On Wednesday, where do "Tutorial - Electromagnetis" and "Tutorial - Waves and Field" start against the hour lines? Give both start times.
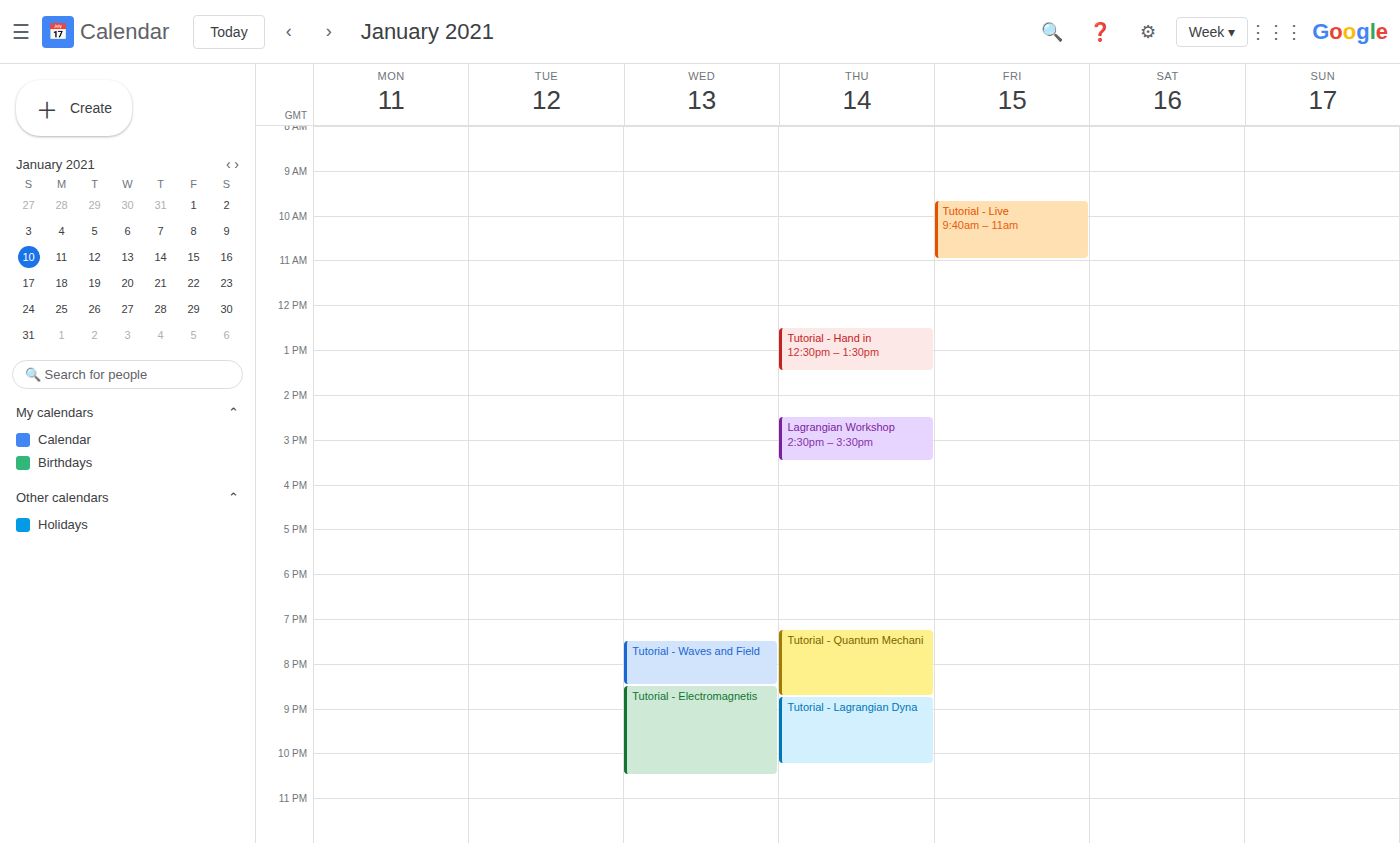
"Tutorial - Electromagnetis": 8:30 PM, halfway between the 8 PM and 9 PM lines. "Tutorial - Waves and Field": 7:30 PM, halfway between the 7 PM and 8 PM lines.